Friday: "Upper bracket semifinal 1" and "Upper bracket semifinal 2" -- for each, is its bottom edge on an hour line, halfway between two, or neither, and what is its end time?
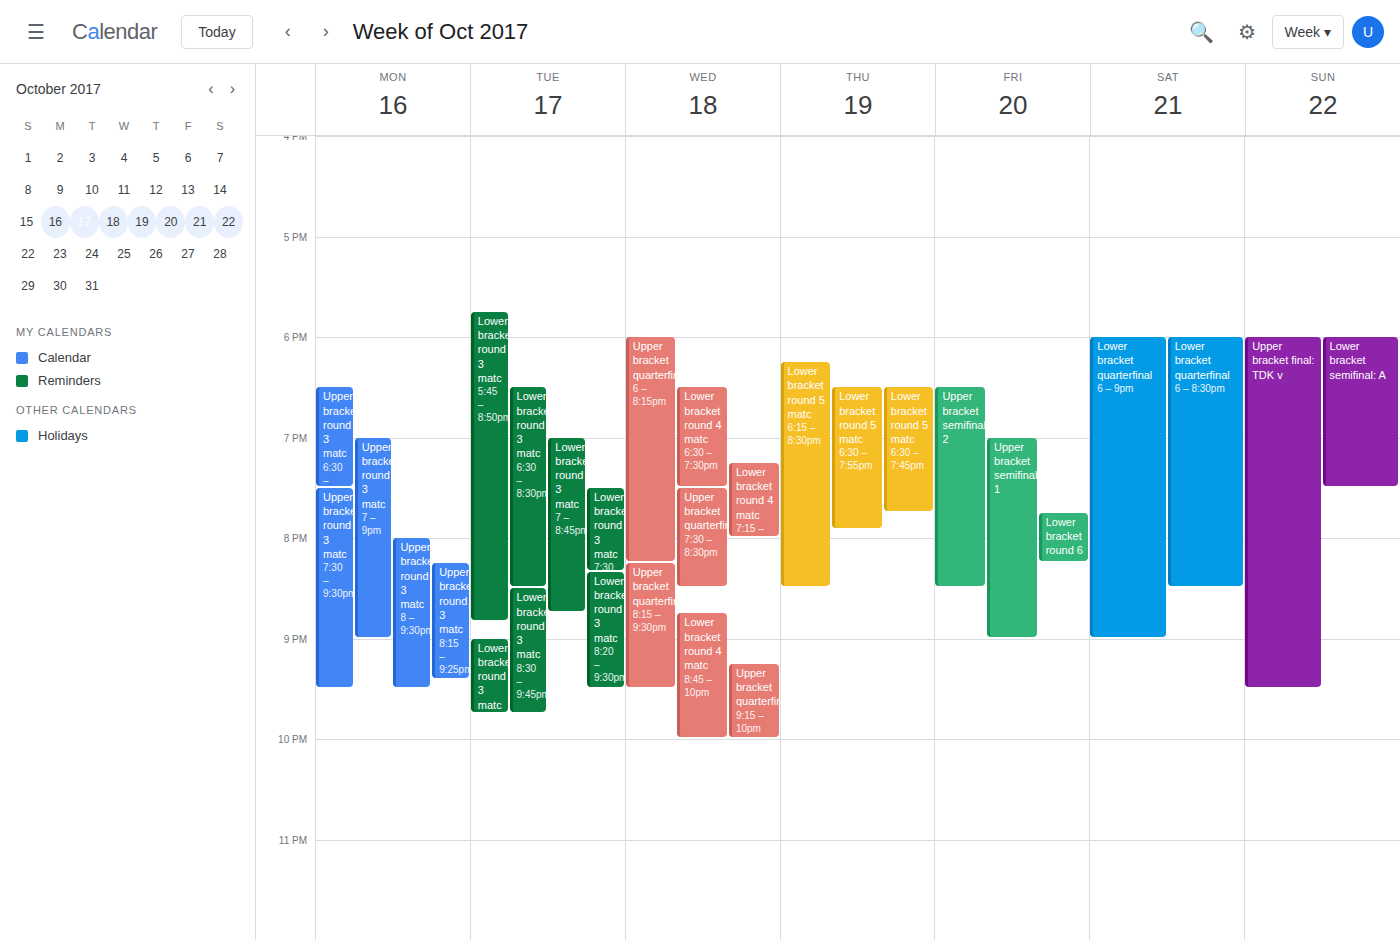
"Upper bracket semifinal 1": 9:00 PM, exactly on the 9 PM line. "Upper bracket semifinal 2": 8:30 PM, halfway between the 8 PM and 9 PM lines.